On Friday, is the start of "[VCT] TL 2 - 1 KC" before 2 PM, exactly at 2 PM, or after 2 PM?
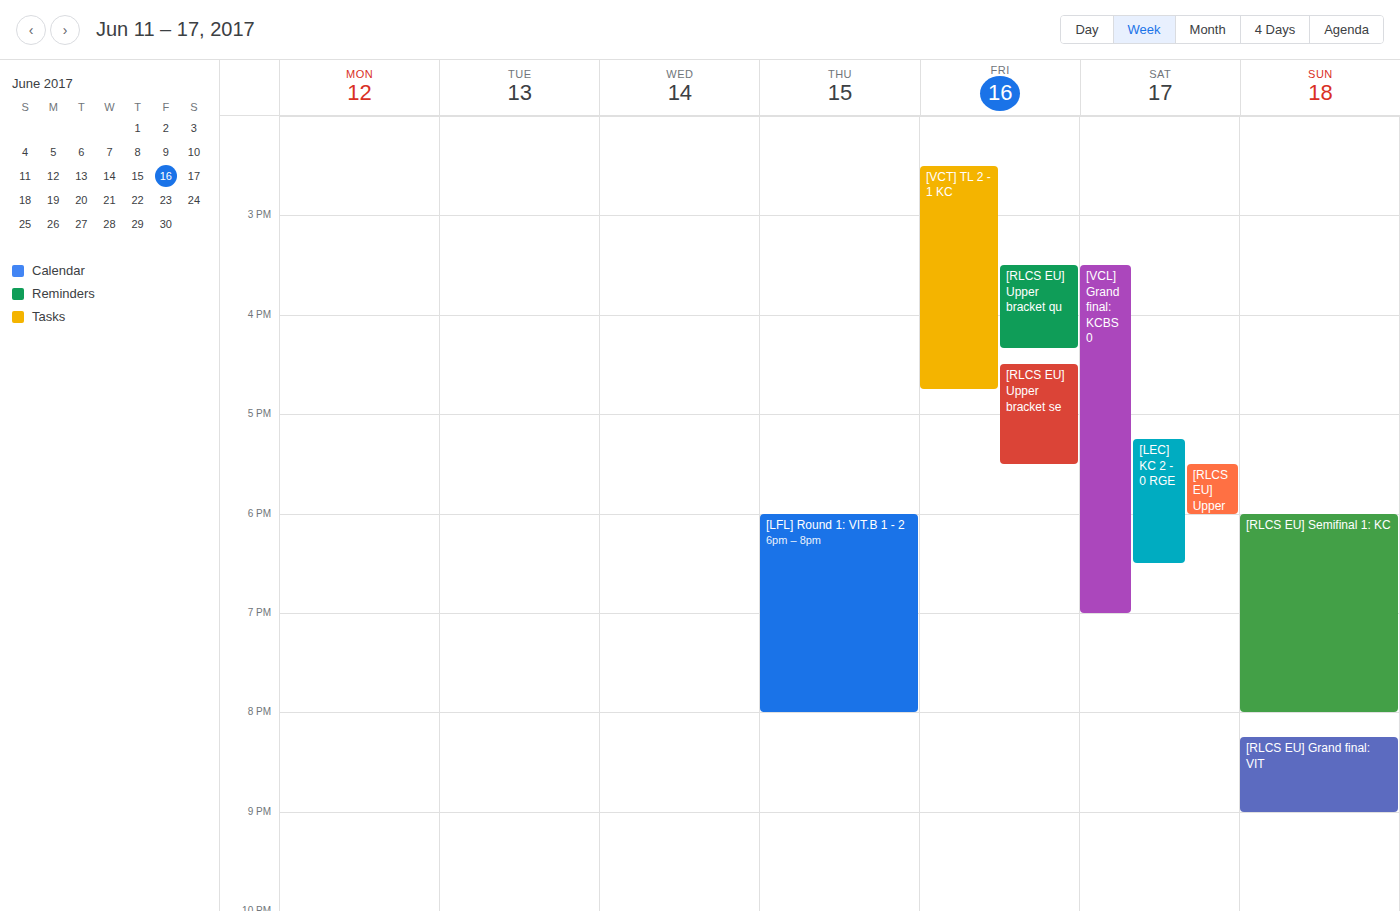
2:30 PM -- after 2 PM, 30 minutes below the 2 PM line.